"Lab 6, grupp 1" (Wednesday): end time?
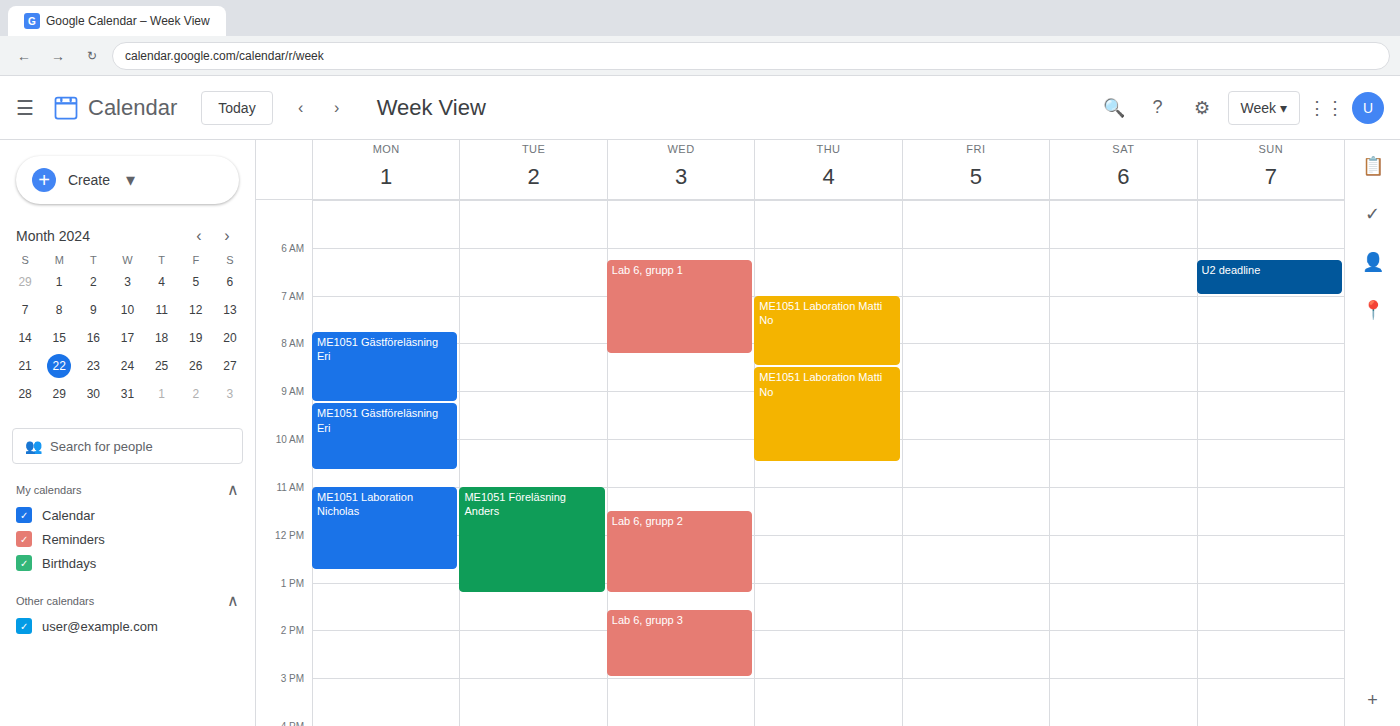
8:15 AM